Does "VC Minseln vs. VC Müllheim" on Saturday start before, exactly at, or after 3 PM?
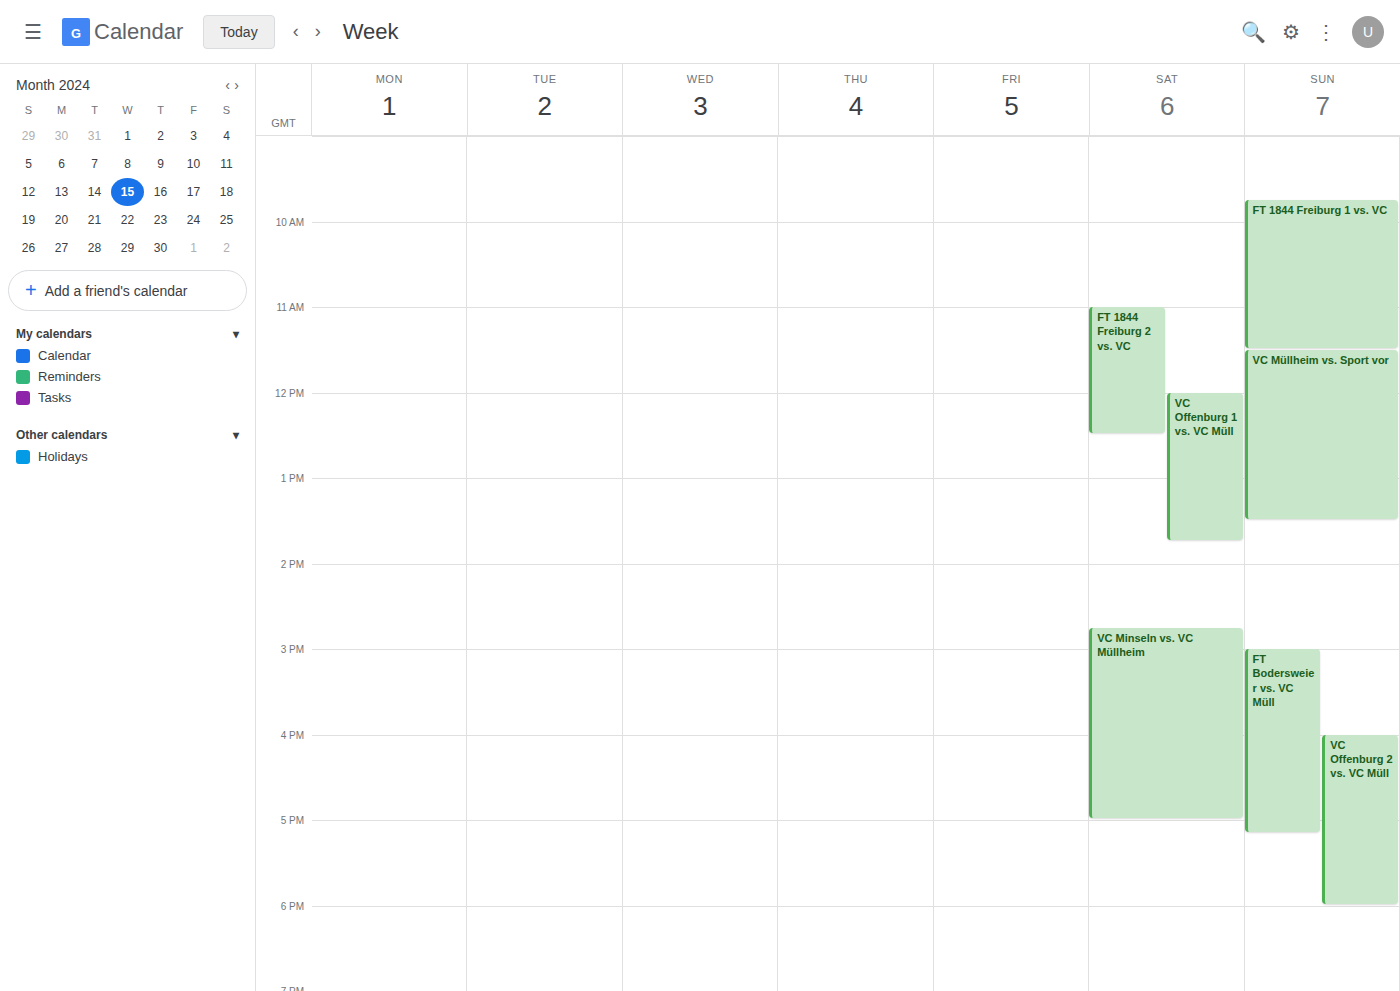
2:45 PM -- before 3 PM, 15 minutes above the 3 PM line.